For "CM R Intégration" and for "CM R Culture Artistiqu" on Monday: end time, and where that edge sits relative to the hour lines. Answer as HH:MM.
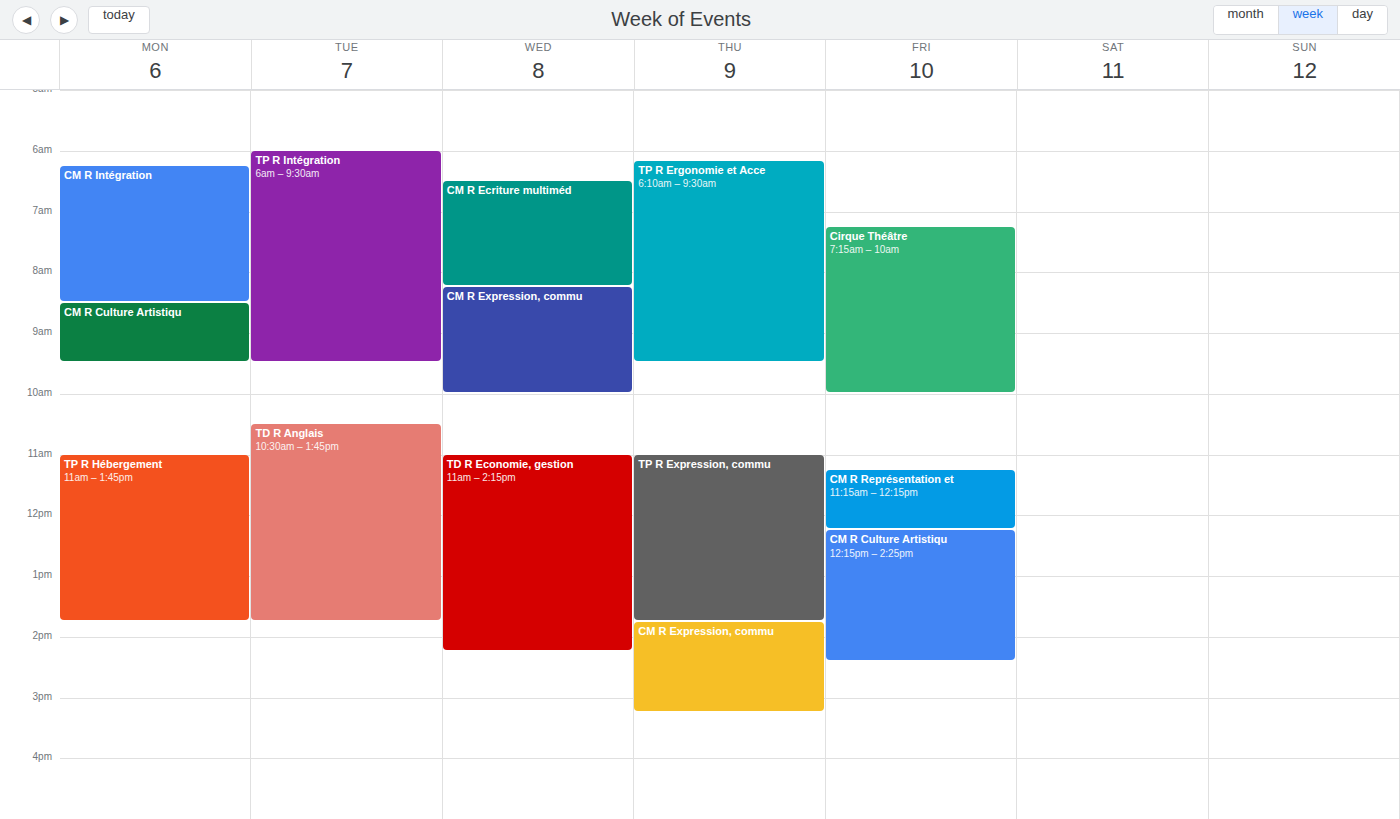
"CM R Intégration": 08:30, halfway between the 08:00 and 09:00 lines. "CM R Culture Artistiqu": 09:30, halfway between the 09:00 and 10:00 lines.